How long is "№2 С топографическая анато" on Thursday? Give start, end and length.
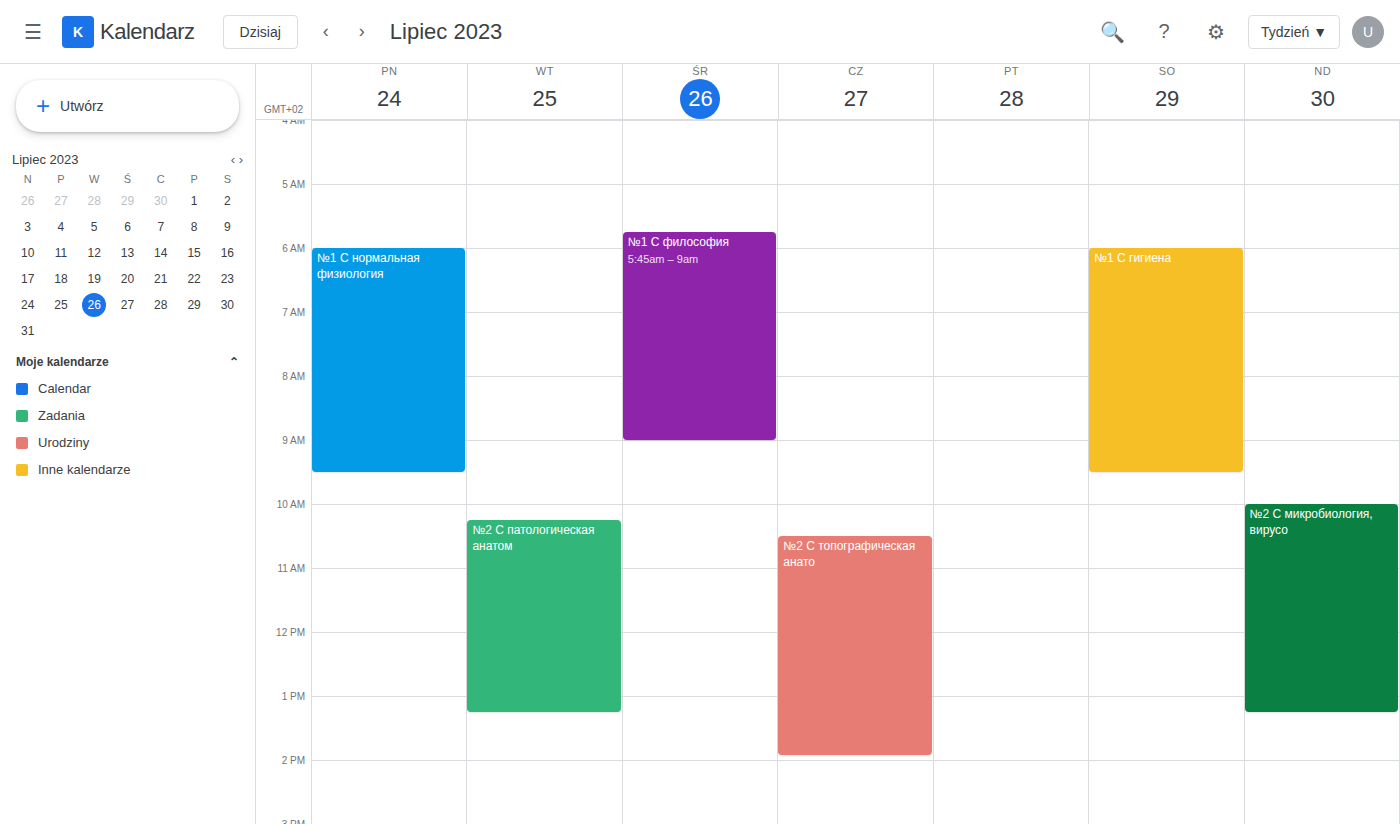
10:30 to 13:55, 3 hours 25 minutes